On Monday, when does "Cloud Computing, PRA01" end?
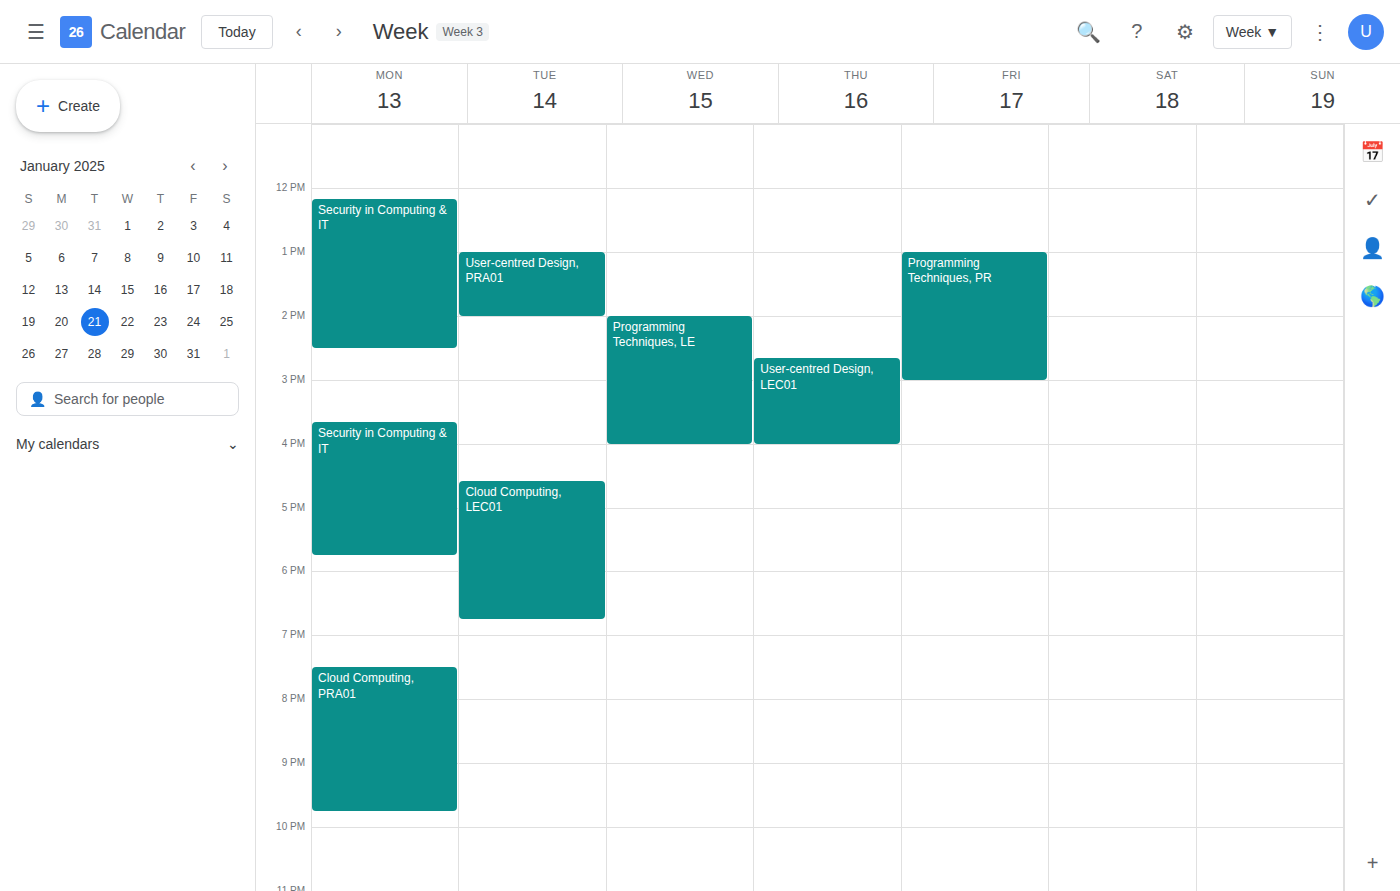
9:45 PM